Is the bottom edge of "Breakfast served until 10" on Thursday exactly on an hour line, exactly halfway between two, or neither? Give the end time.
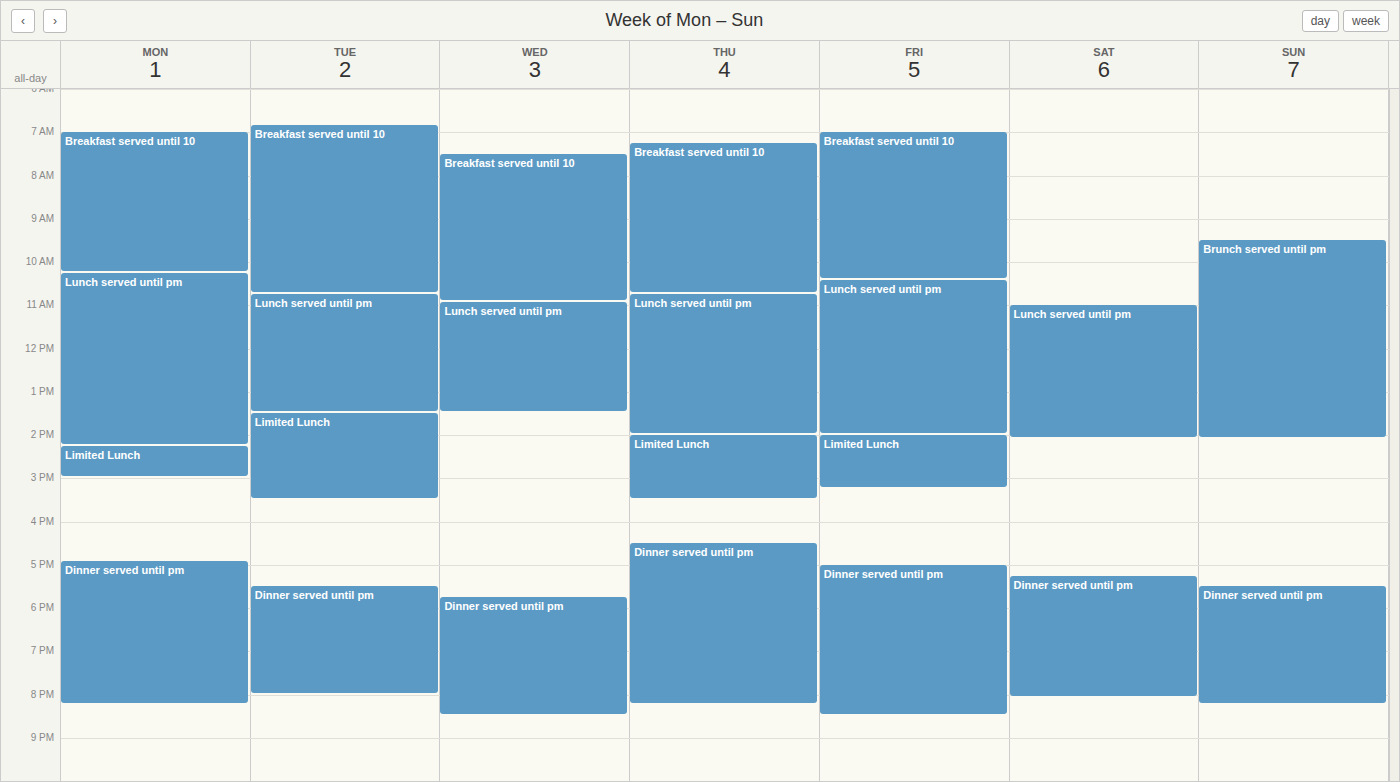
10:45 AM -- neither: three quarters of the way from the 10 AM line to the 11 AM line.